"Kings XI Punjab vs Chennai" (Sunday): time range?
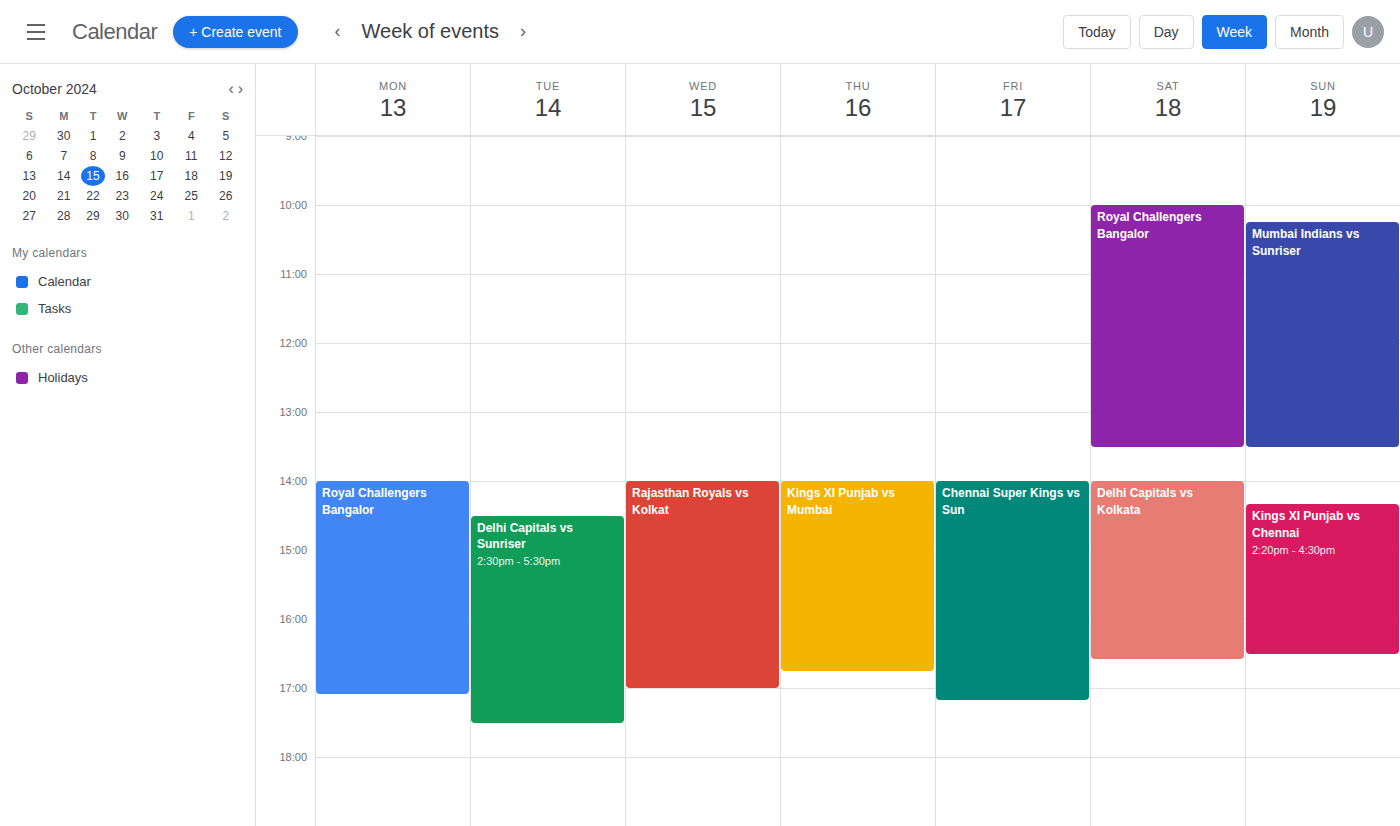
2:20 PM to 4:30 PM